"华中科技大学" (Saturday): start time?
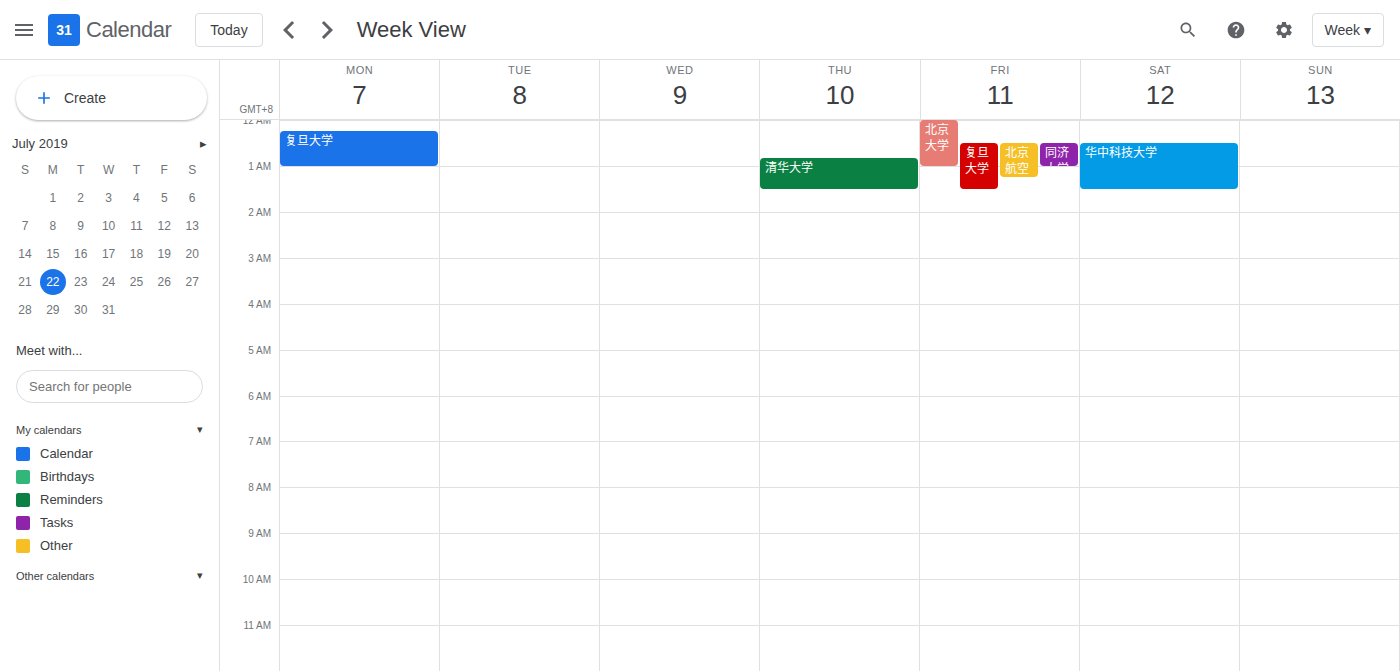
00:30